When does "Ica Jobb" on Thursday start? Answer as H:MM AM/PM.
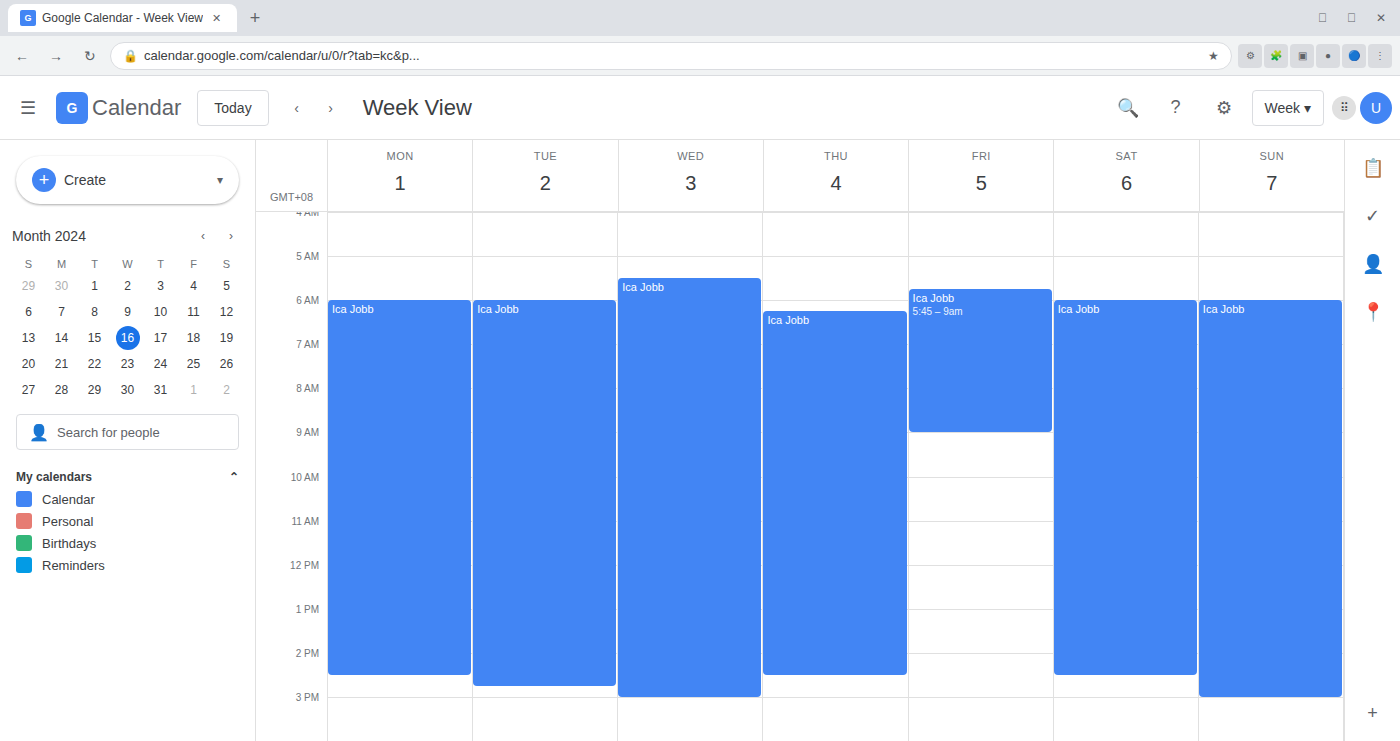
6:15 AM